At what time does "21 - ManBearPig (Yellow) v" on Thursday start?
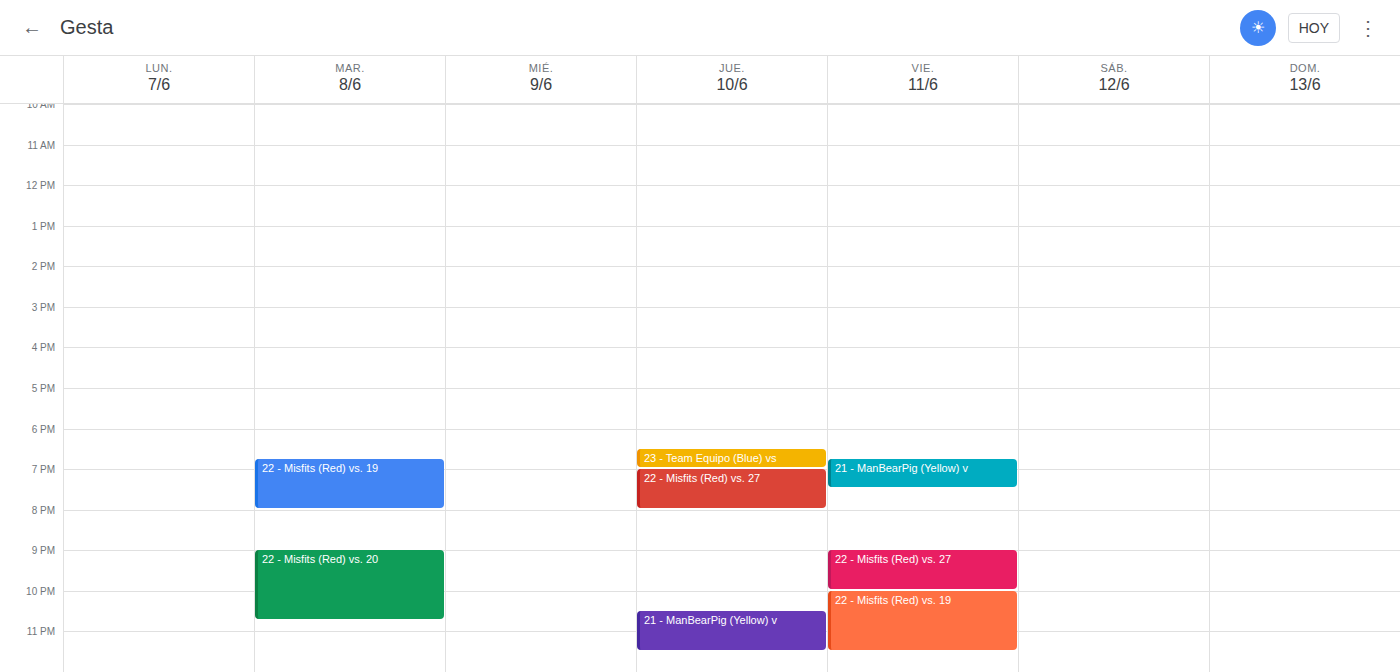
10:30 PM